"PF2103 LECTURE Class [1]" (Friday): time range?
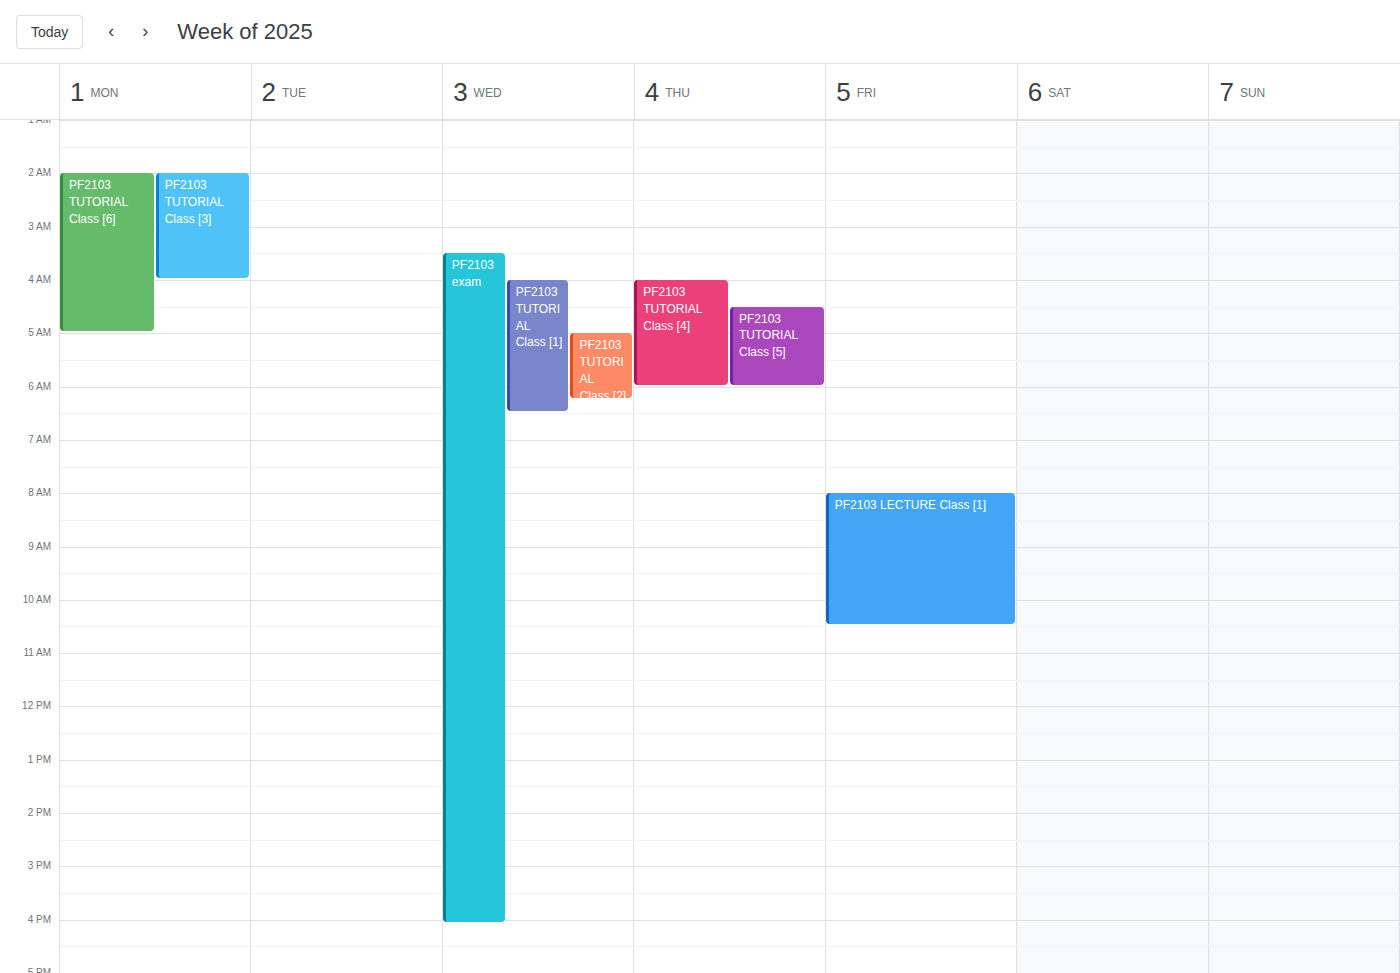
8:00 AM to 10:30 AM